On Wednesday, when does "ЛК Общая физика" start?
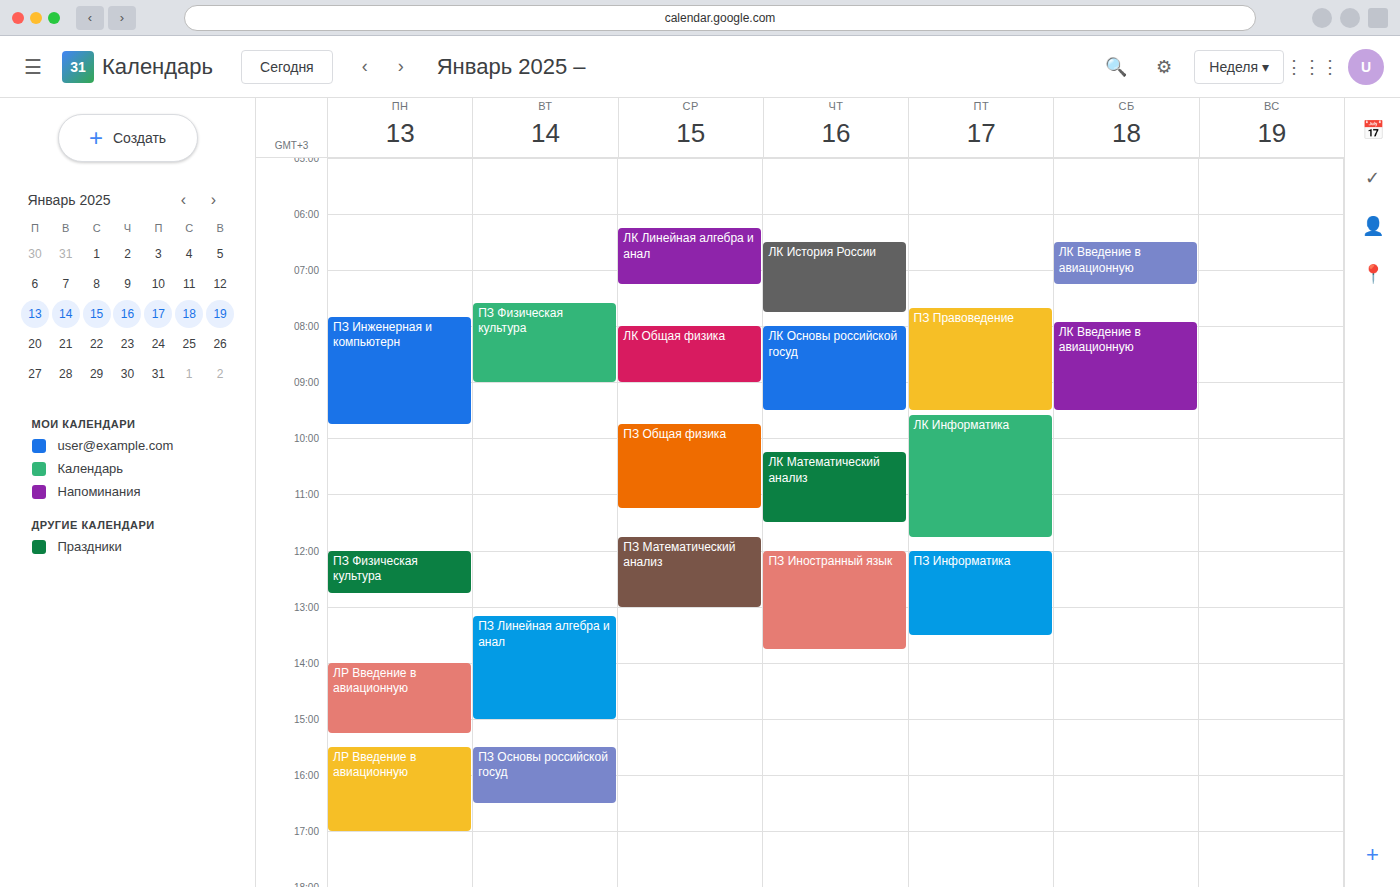
8:00 AM